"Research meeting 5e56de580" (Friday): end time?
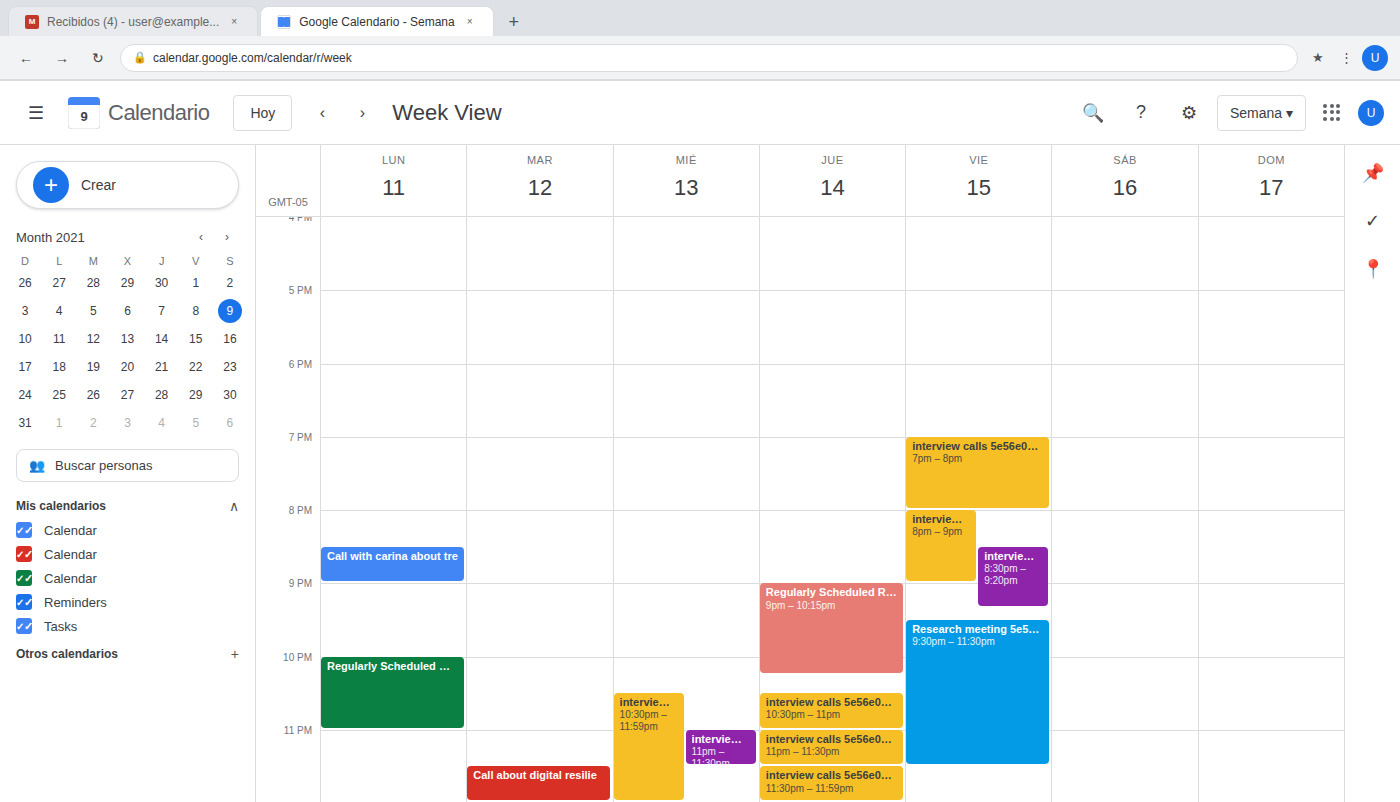
11:30 PM